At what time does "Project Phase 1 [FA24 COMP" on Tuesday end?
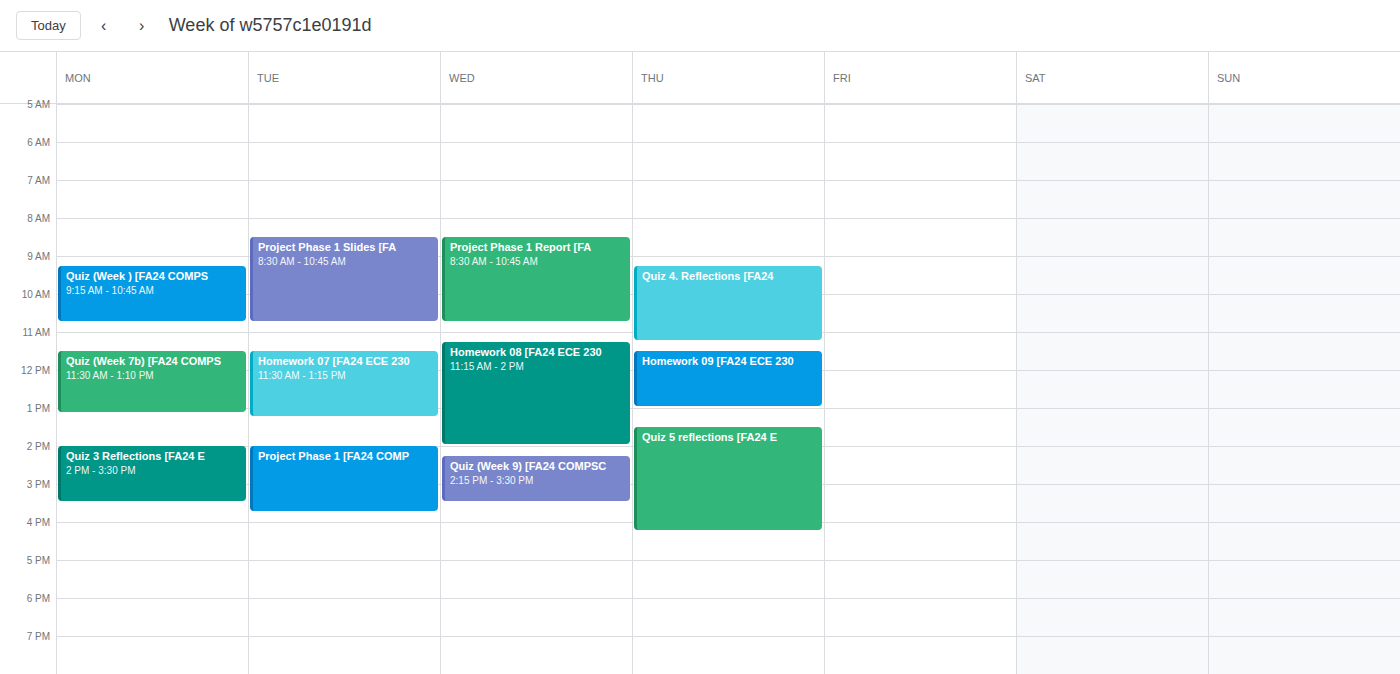
3:45 PM